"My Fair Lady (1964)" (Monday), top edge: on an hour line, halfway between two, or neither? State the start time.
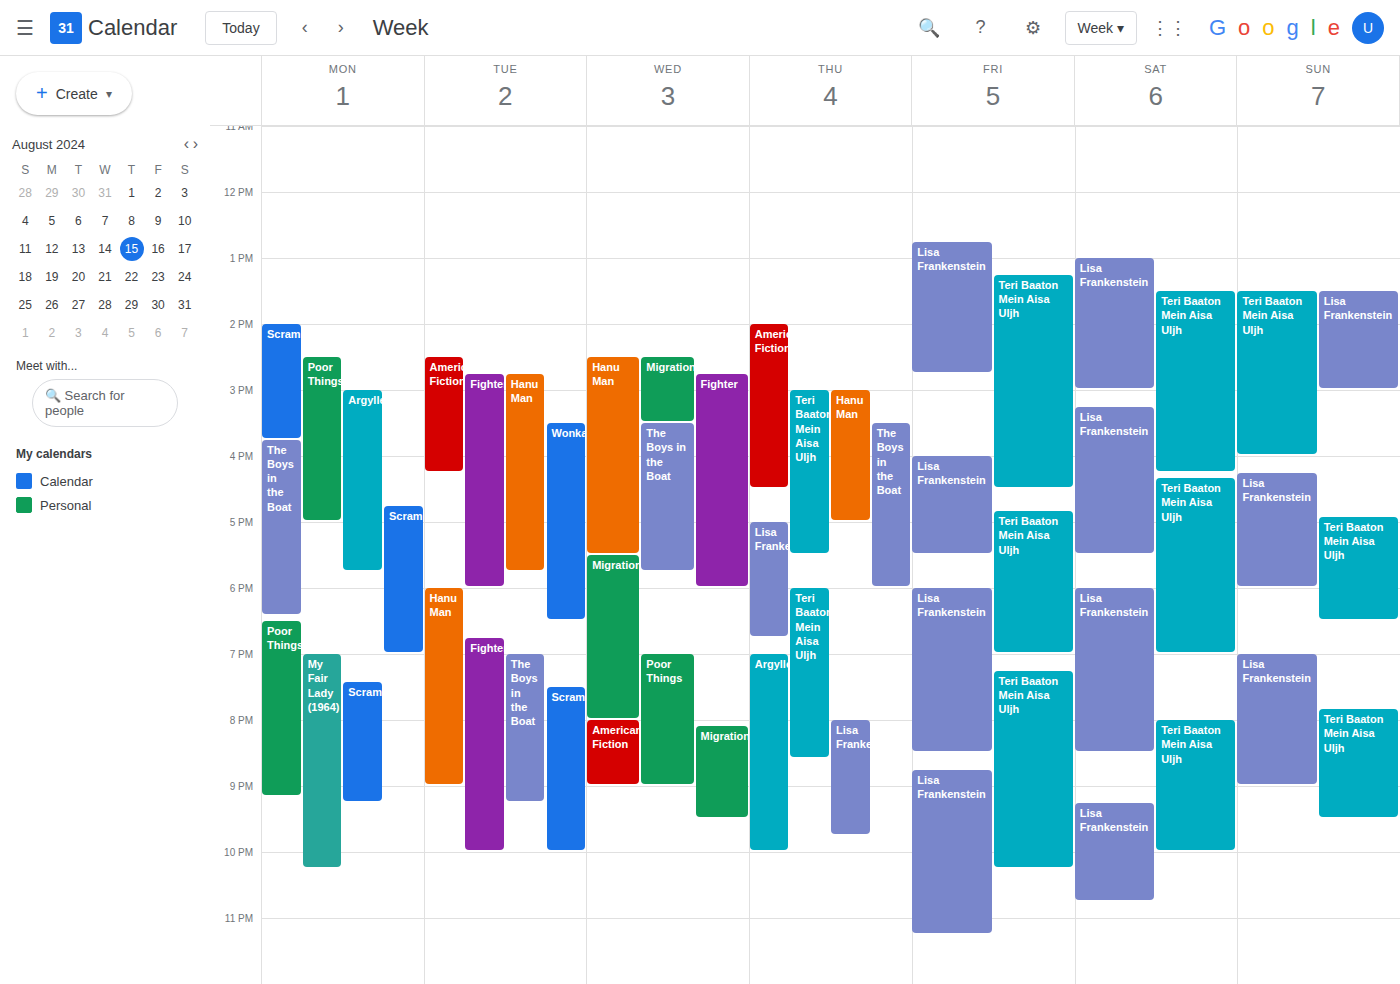
7:00 PM -- exactly on the 7 PM line.